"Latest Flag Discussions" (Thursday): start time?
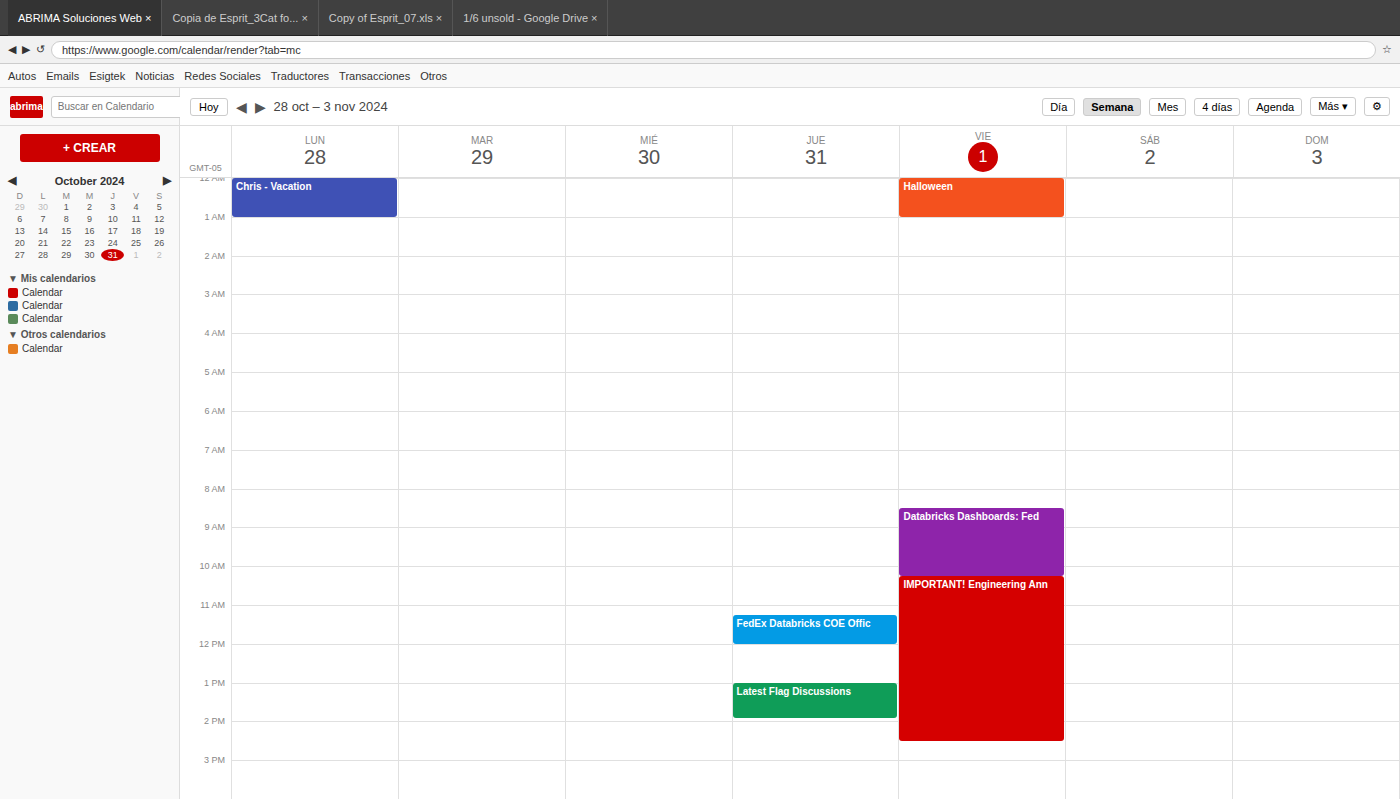
1:00 PM